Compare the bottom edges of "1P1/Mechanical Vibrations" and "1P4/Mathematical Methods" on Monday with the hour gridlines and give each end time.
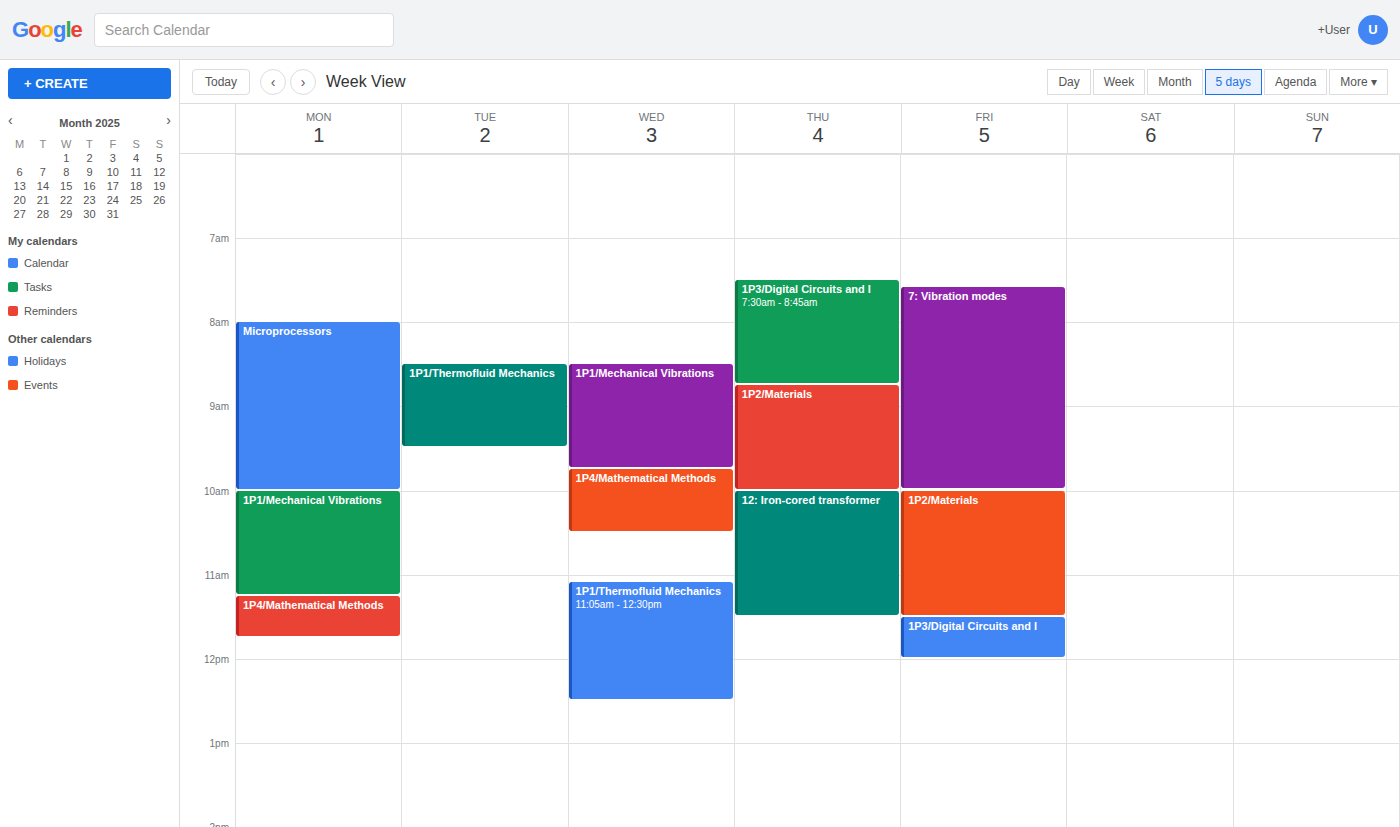
"1P1/Mechanical Vibrations": 11:15 AM, neither: a quarter of the way from the 11 AM line to the 12 PM line. "1P4/Mathematical Methods": 11:45 AM, neither: three quarters of the way from the 11 AM line to the 12 PM line.